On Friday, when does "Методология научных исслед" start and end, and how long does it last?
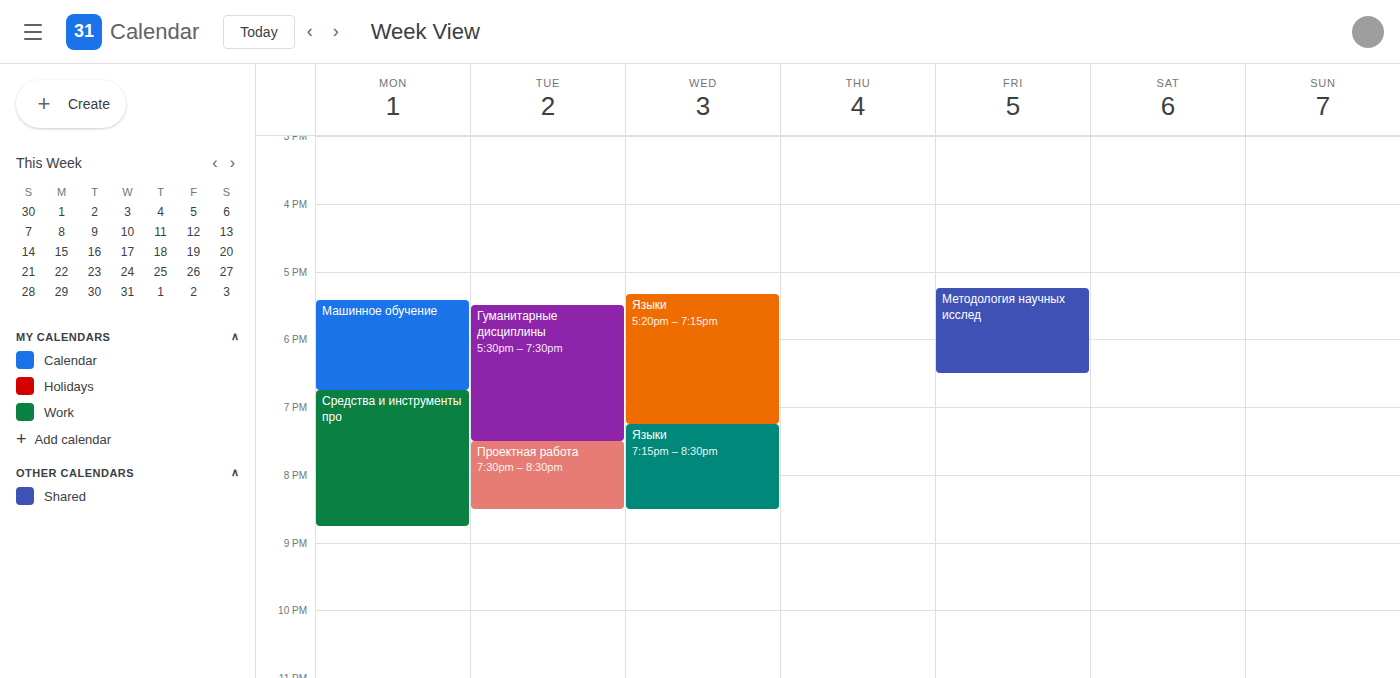
5:15 PM to 6:30 PM, 1 hour 15 minutes